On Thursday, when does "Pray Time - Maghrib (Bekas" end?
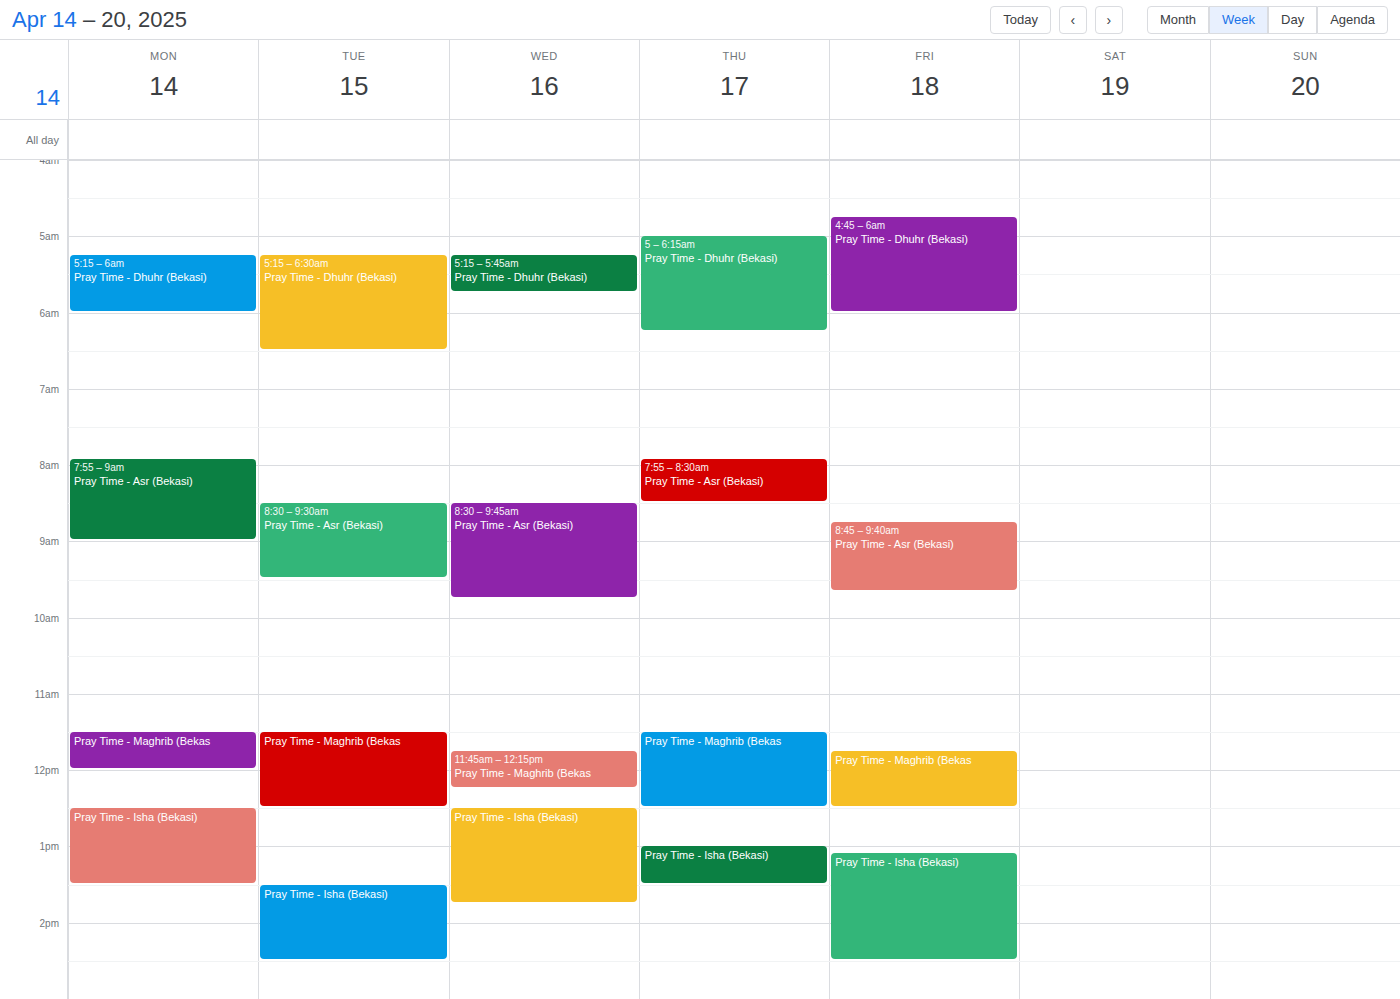
12:30 PM